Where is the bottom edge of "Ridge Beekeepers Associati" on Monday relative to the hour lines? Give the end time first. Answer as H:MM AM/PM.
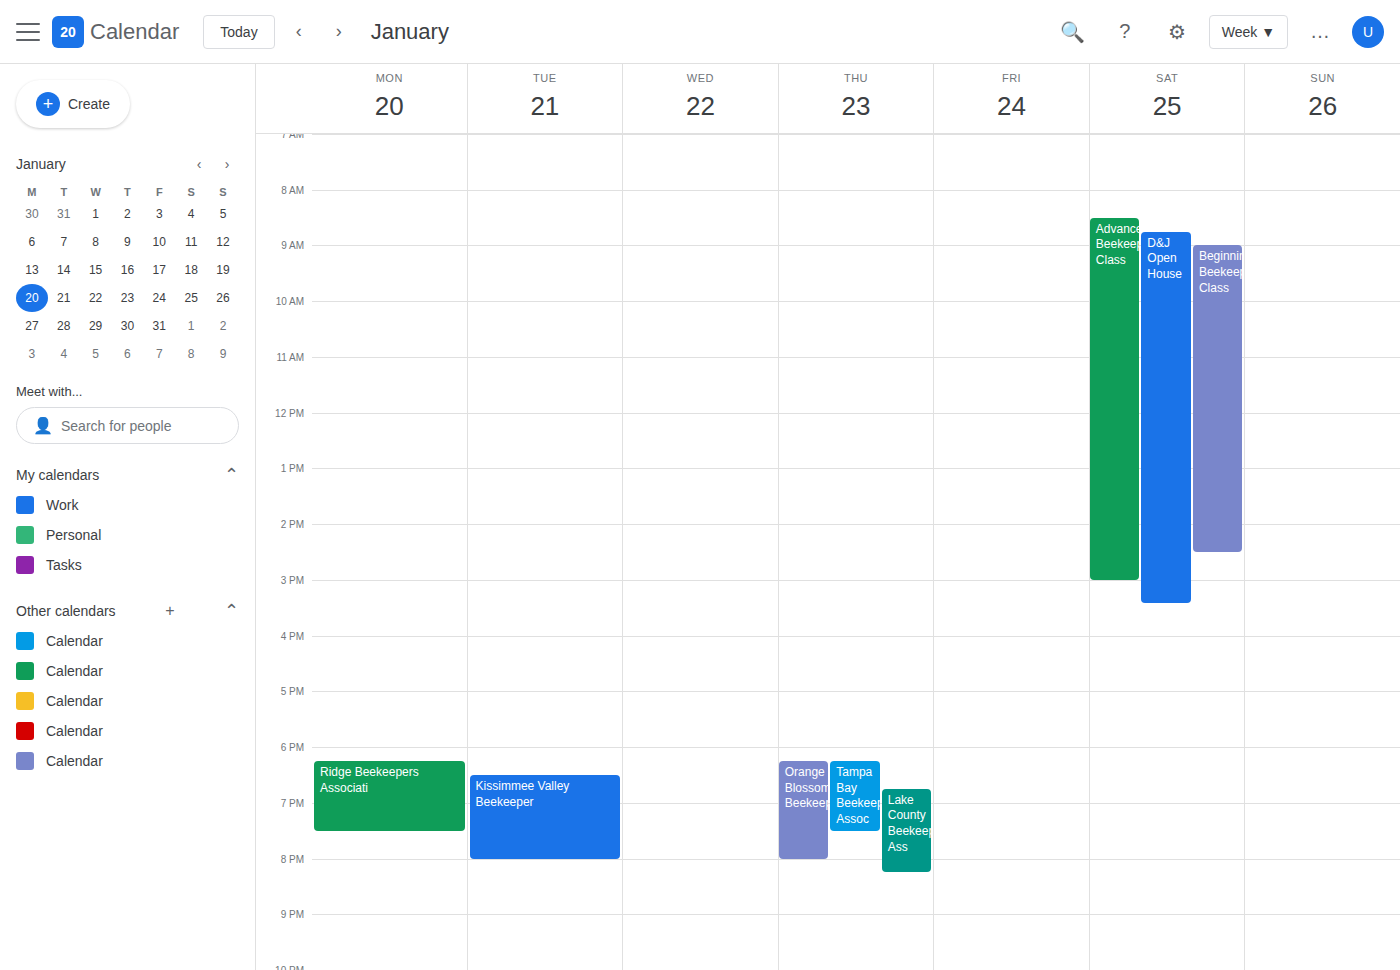
7:30 PM -- halfway between the 7 PM and 8 PM lines.